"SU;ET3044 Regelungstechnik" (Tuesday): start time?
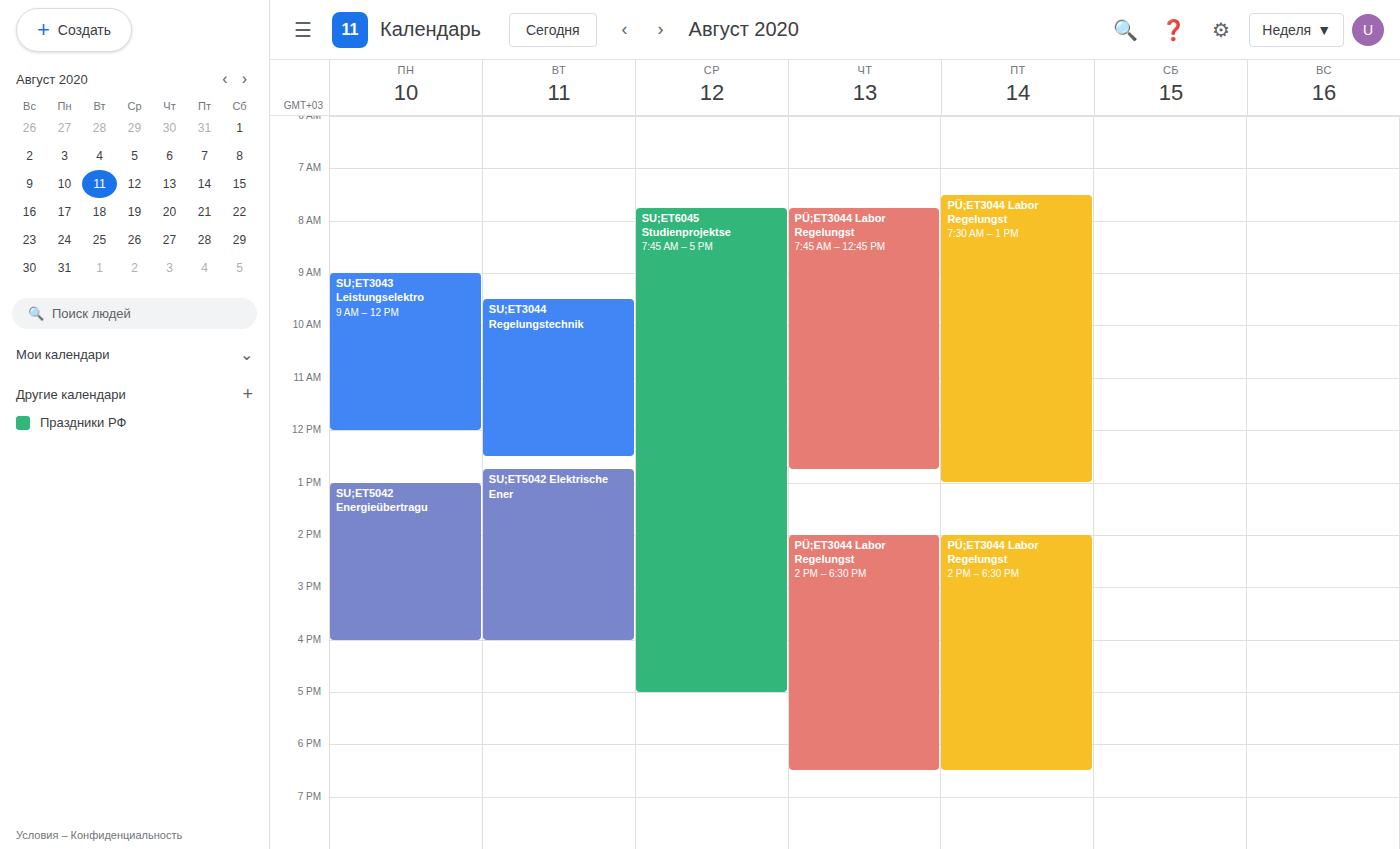
9:30 AM